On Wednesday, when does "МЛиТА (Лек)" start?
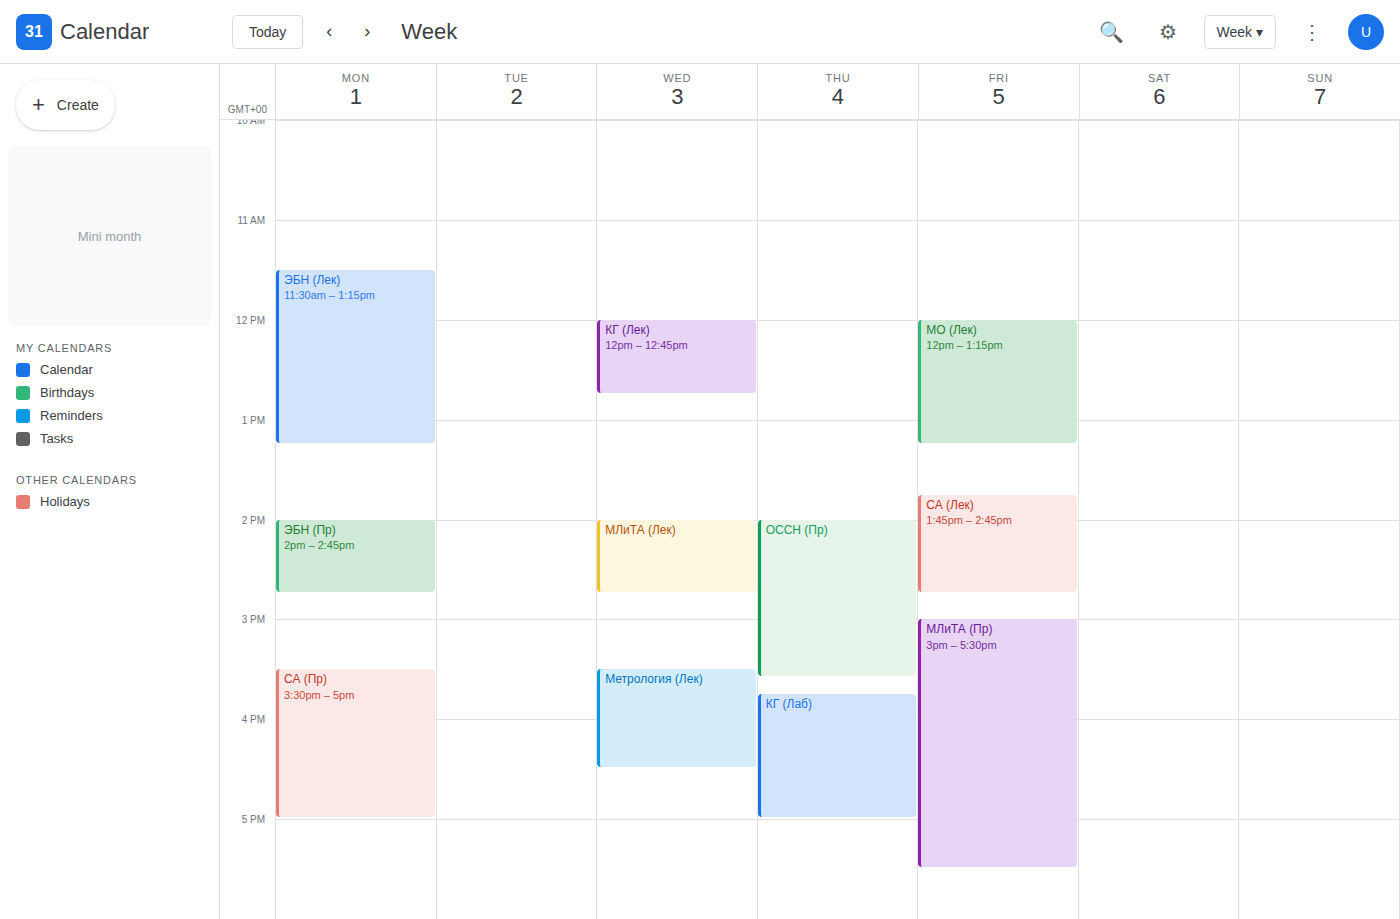
2:00 PM